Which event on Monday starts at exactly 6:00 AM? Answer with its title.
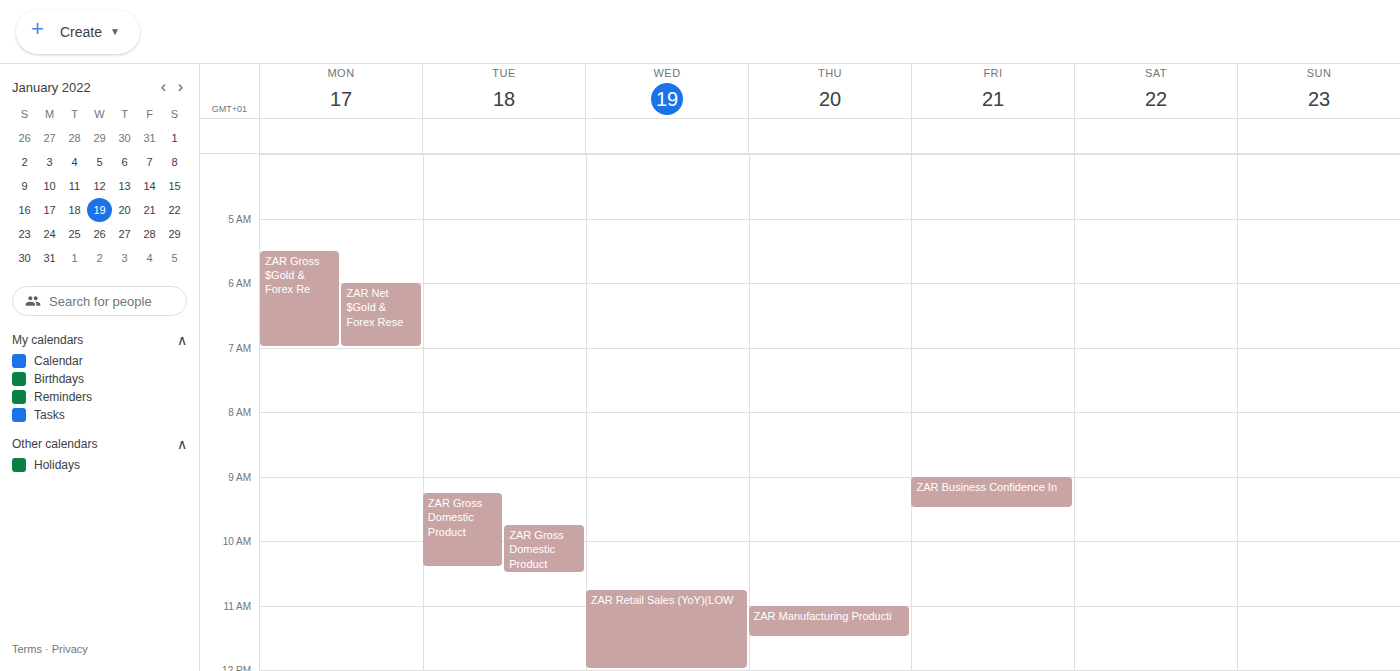
"ZAR Net $Gold & Forex Rese"